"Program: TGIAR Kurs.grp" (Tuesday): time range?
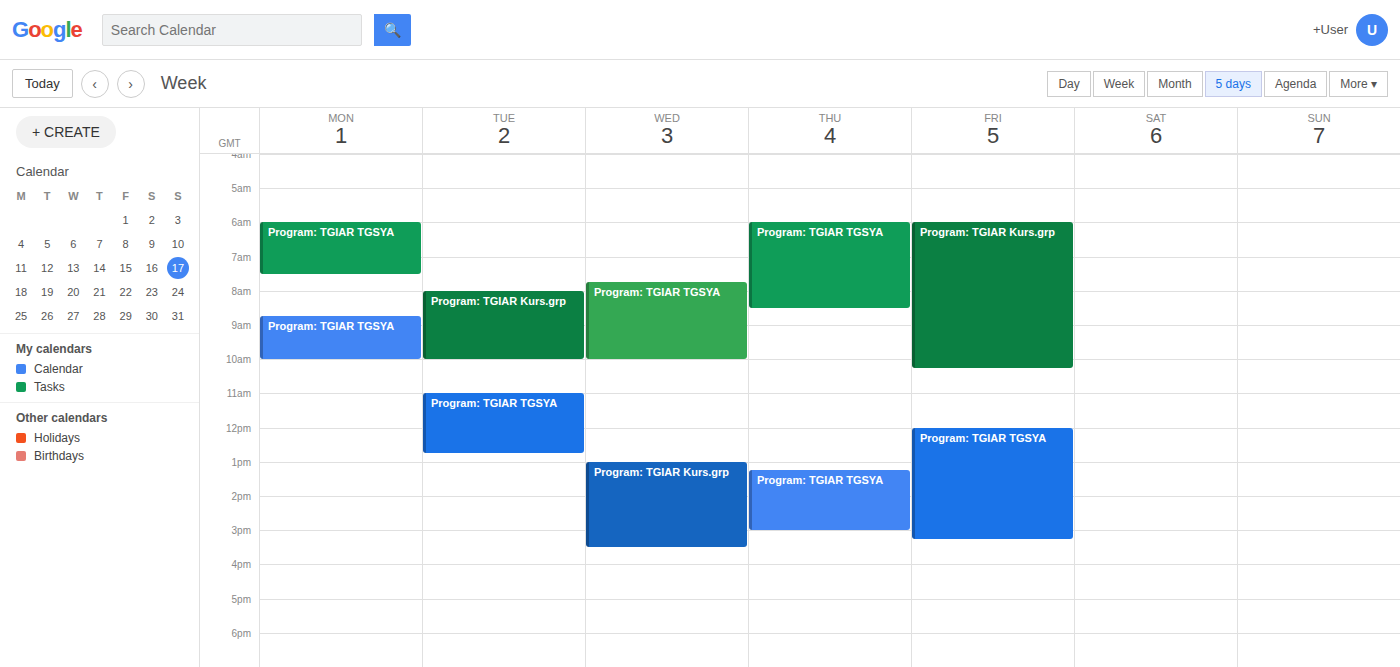
8:00 AM to 10:00 AM